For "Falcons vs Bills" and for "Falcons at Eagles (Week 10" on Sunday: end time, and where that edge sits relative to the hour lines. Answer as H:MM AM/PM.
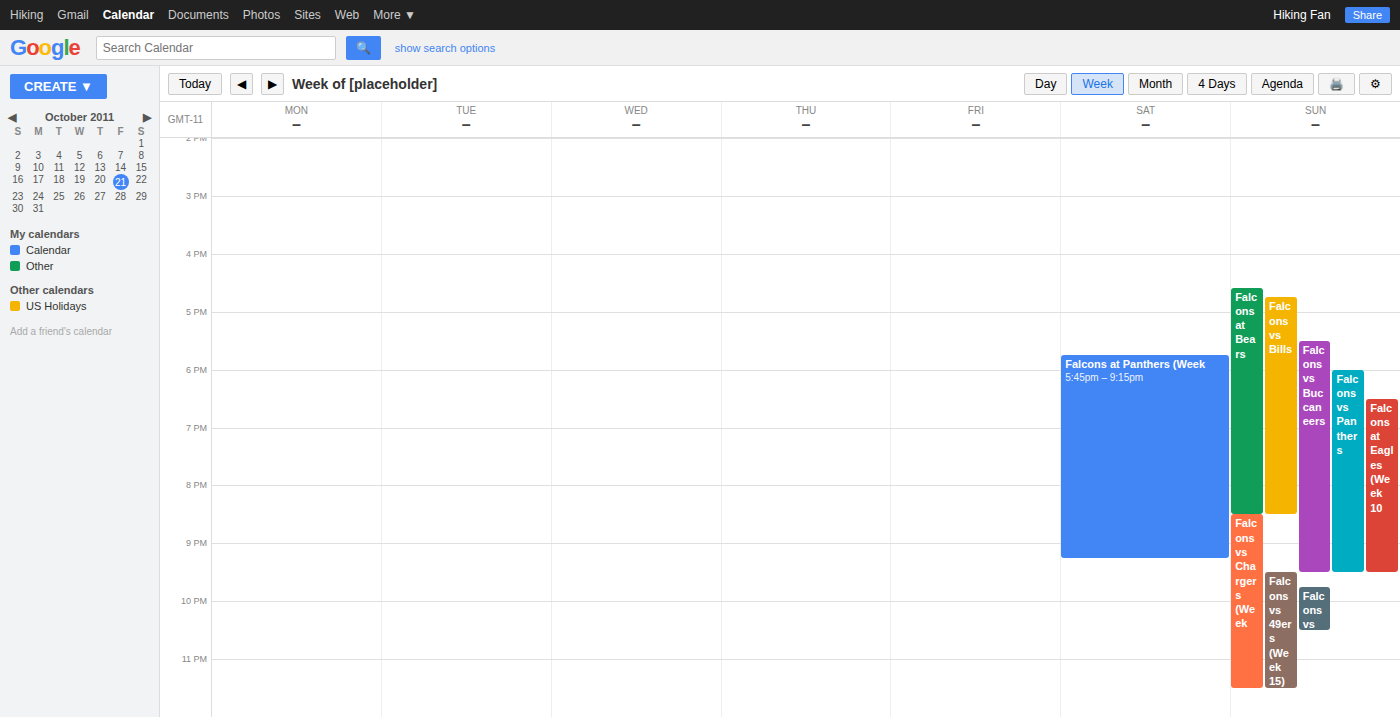
"Falcons vs Bills": 8:30 PM, halfway between the 8 PM and 9 PM lines. "Falcons at Eagles (Week 10": 9:30 PM, halfway between the 9 PM and 10 PM lines.